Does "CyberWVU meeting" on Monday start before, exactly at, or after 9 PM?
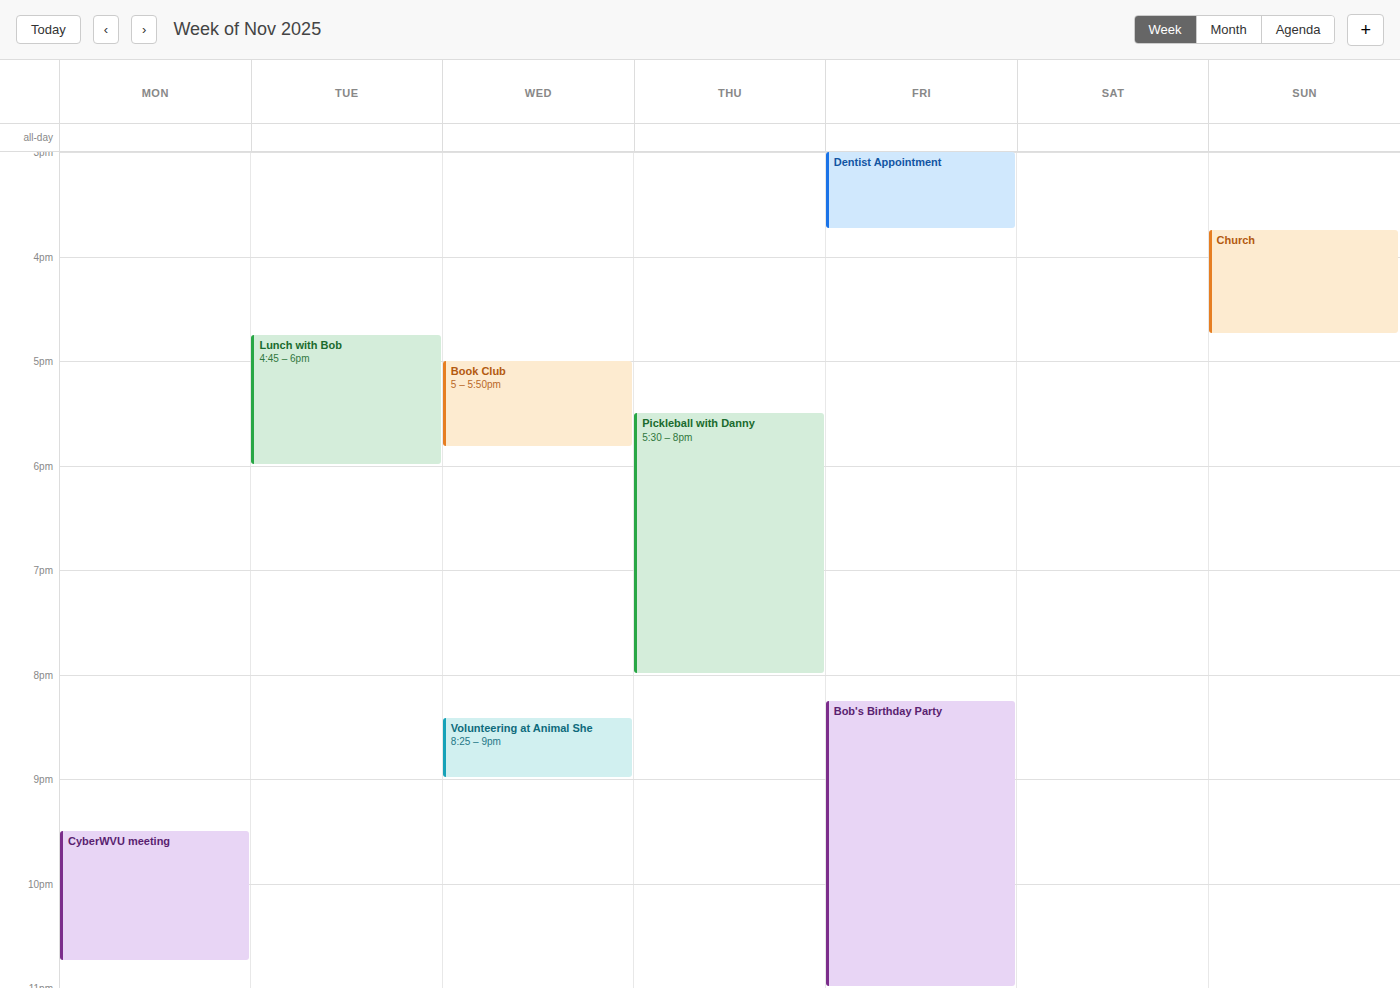
9:30 PM -- after 9 PM, 30 minutes below the 9 PM line.